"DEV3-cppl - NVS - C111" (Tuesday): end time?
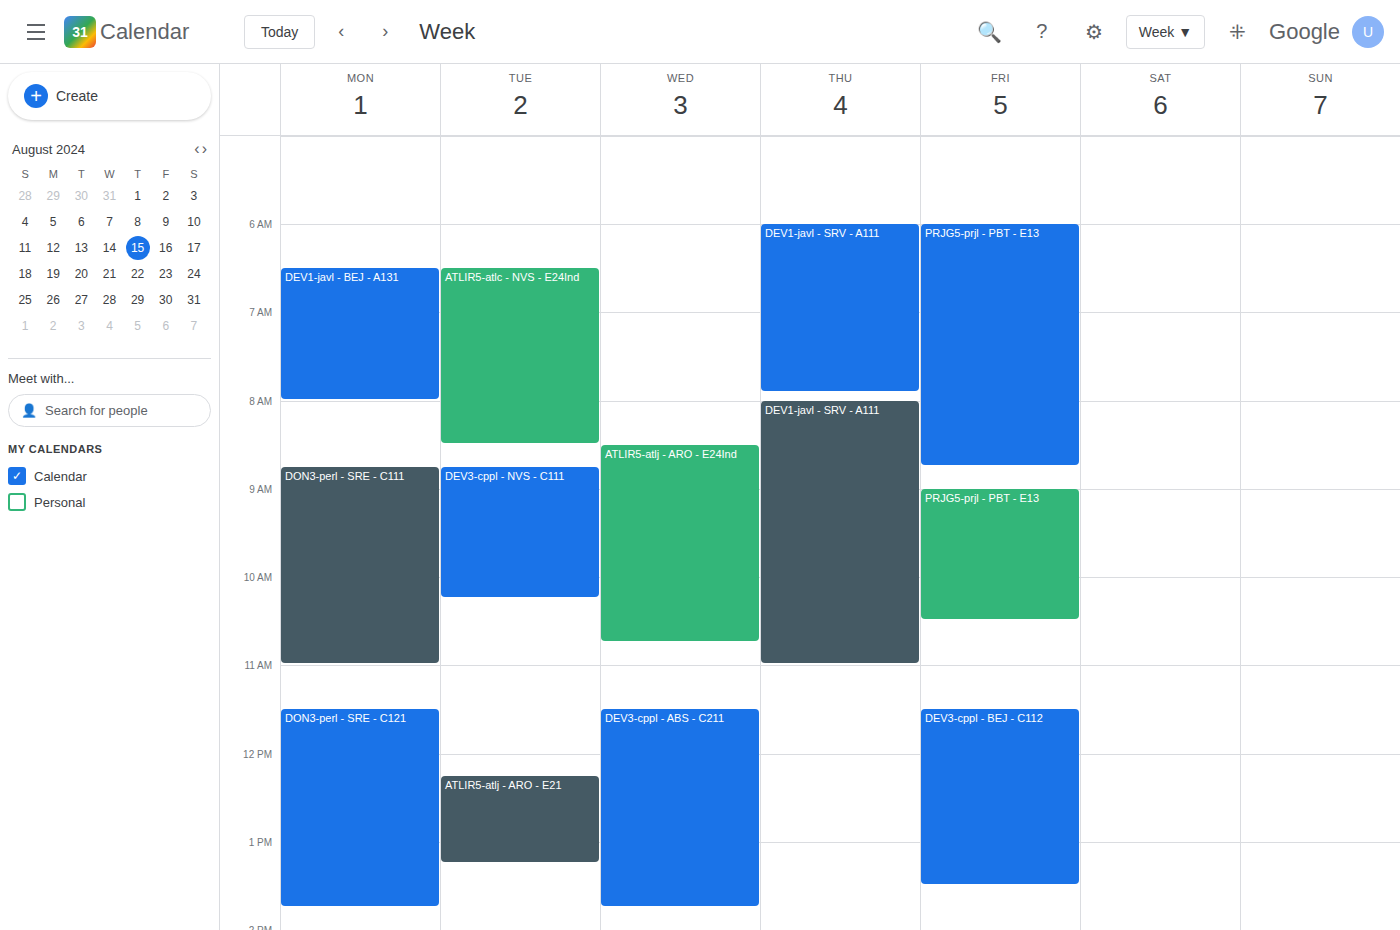
10:15 AM